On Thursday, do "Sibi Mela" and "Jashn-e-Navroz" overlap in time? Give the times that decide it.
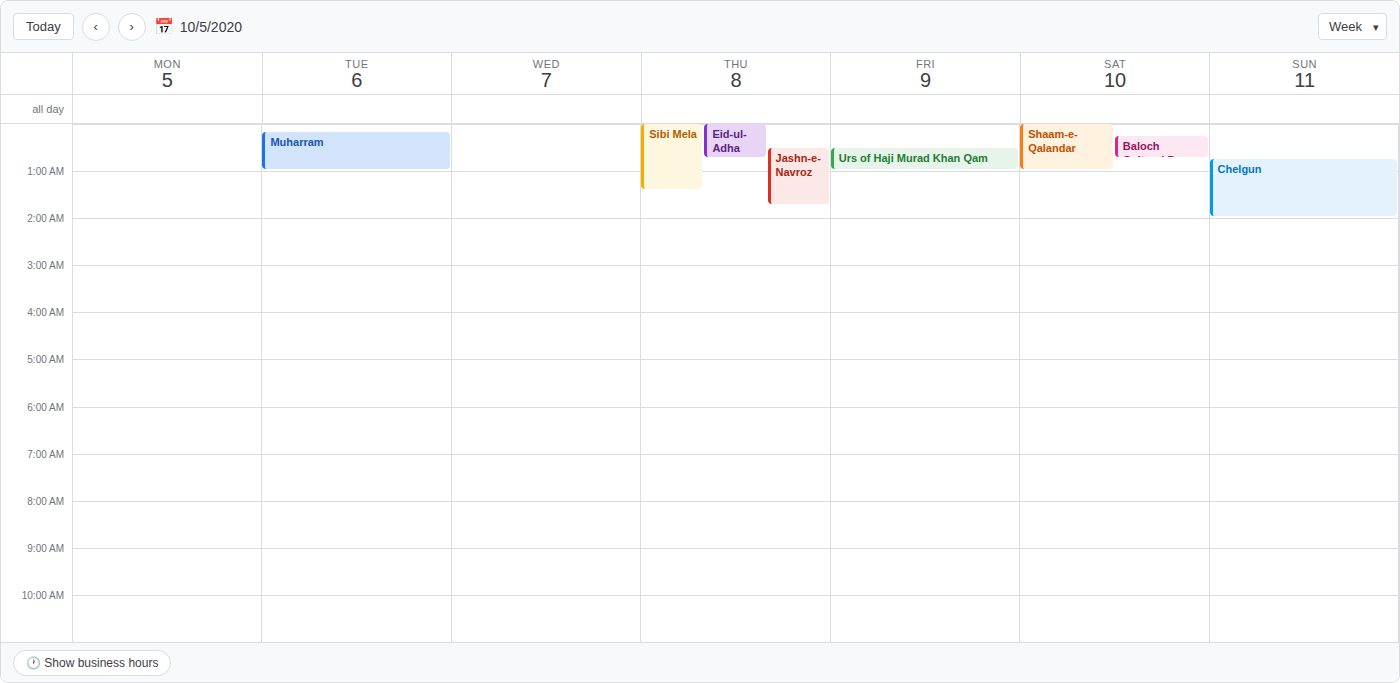
"Jashn-e-Navroz" starts at 12:30 AM, before "Sibi Mela" ends at 1:25 AM -- they overlap.